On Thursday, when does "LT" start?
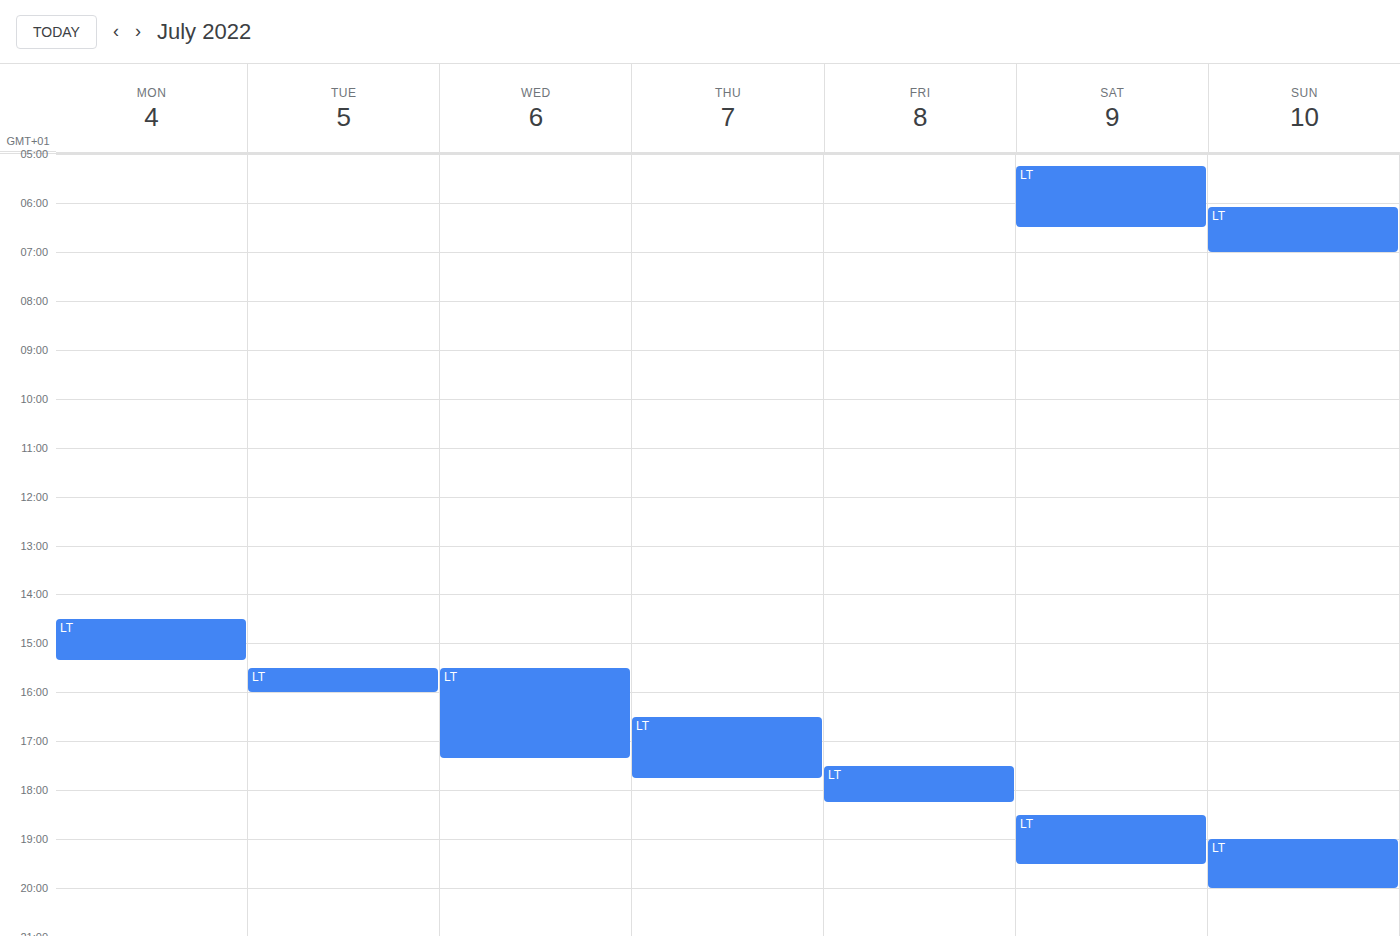
4:30 PM